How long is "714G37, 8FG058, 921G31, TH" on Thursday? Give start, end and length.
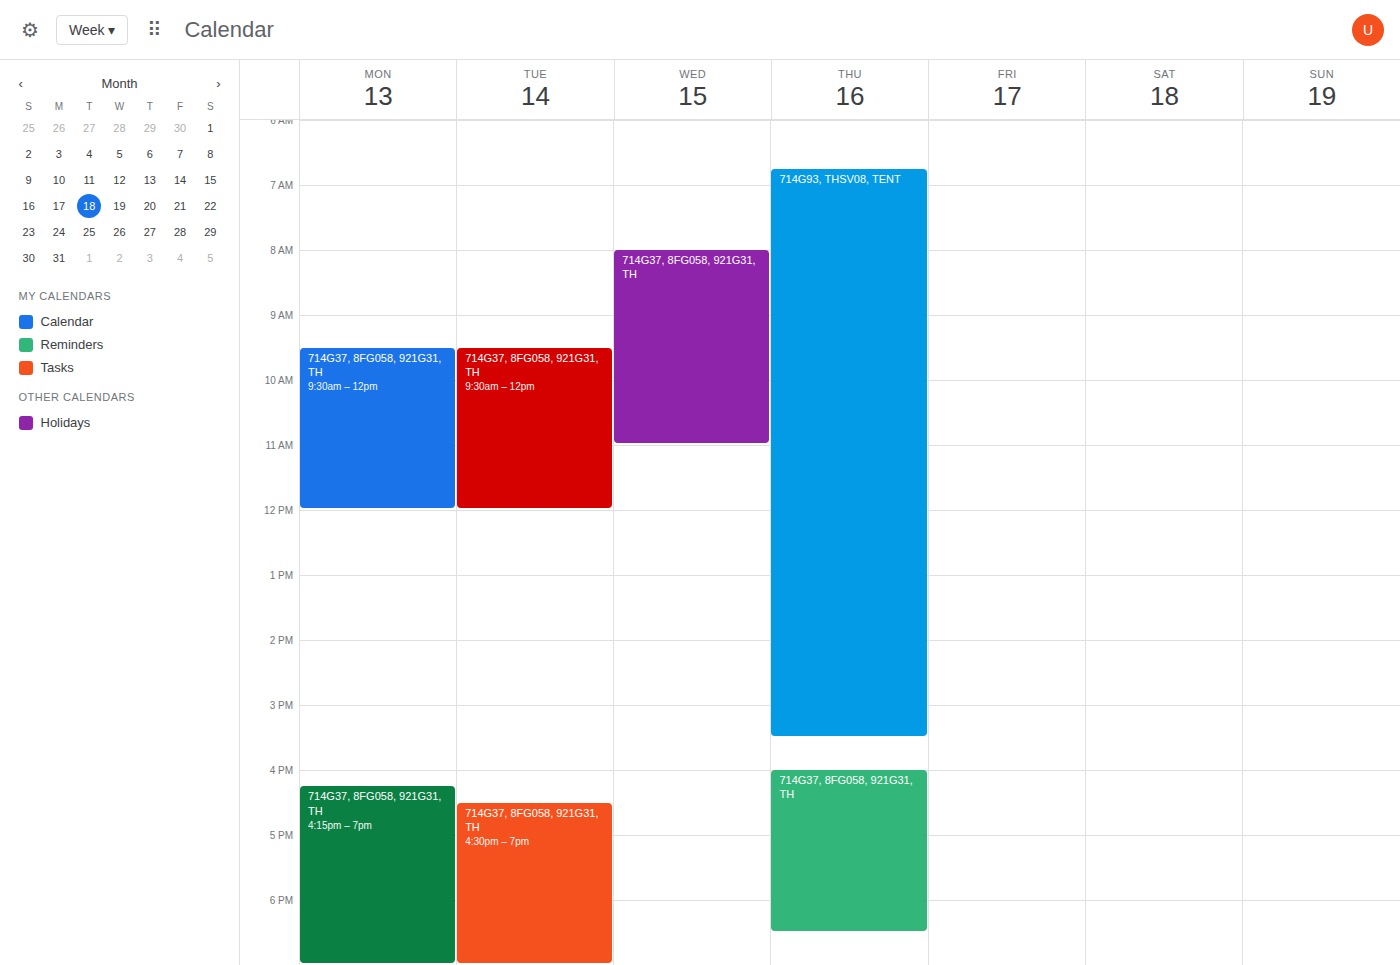
16:00 to 18:30, 2 hours 30 minutes